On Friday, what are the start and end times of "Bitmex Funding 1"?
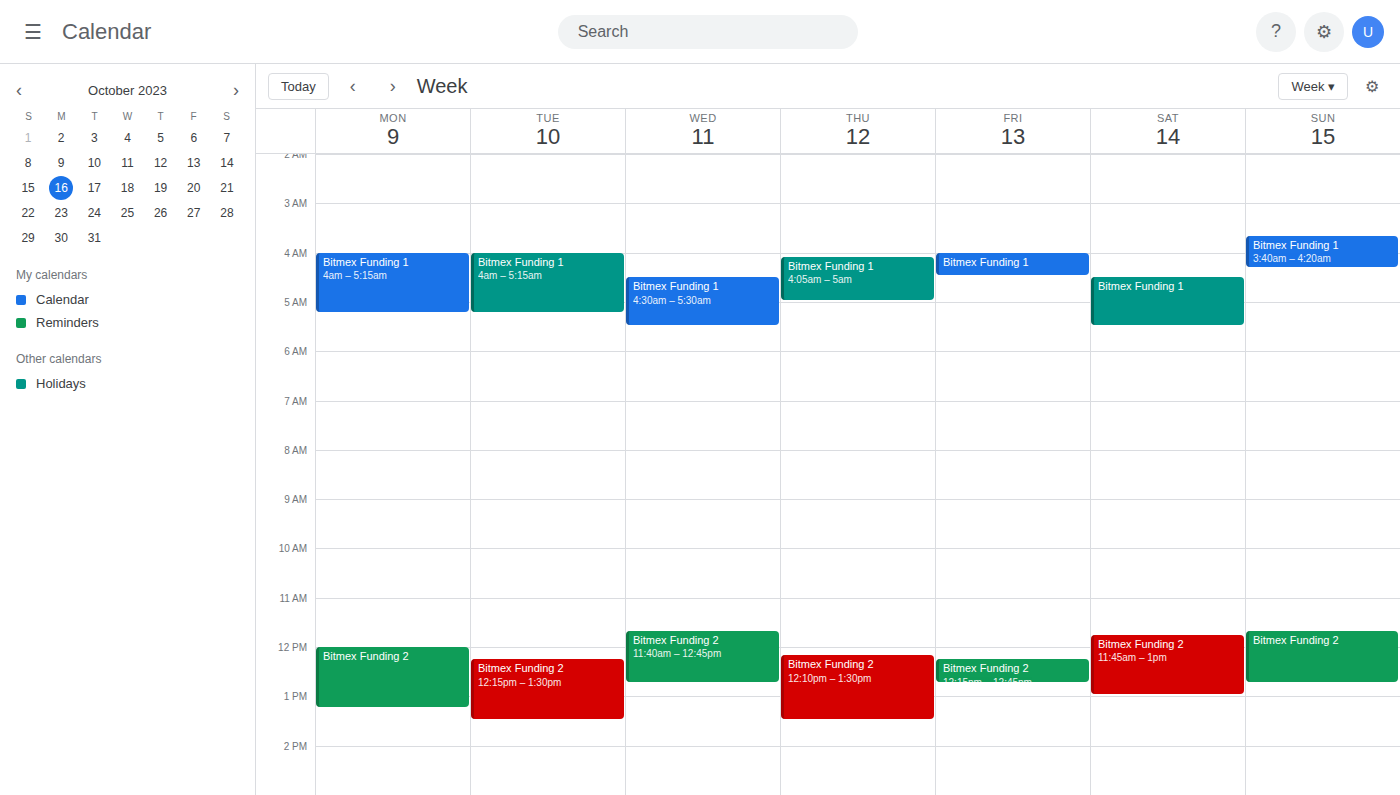
04:00 to 04:30